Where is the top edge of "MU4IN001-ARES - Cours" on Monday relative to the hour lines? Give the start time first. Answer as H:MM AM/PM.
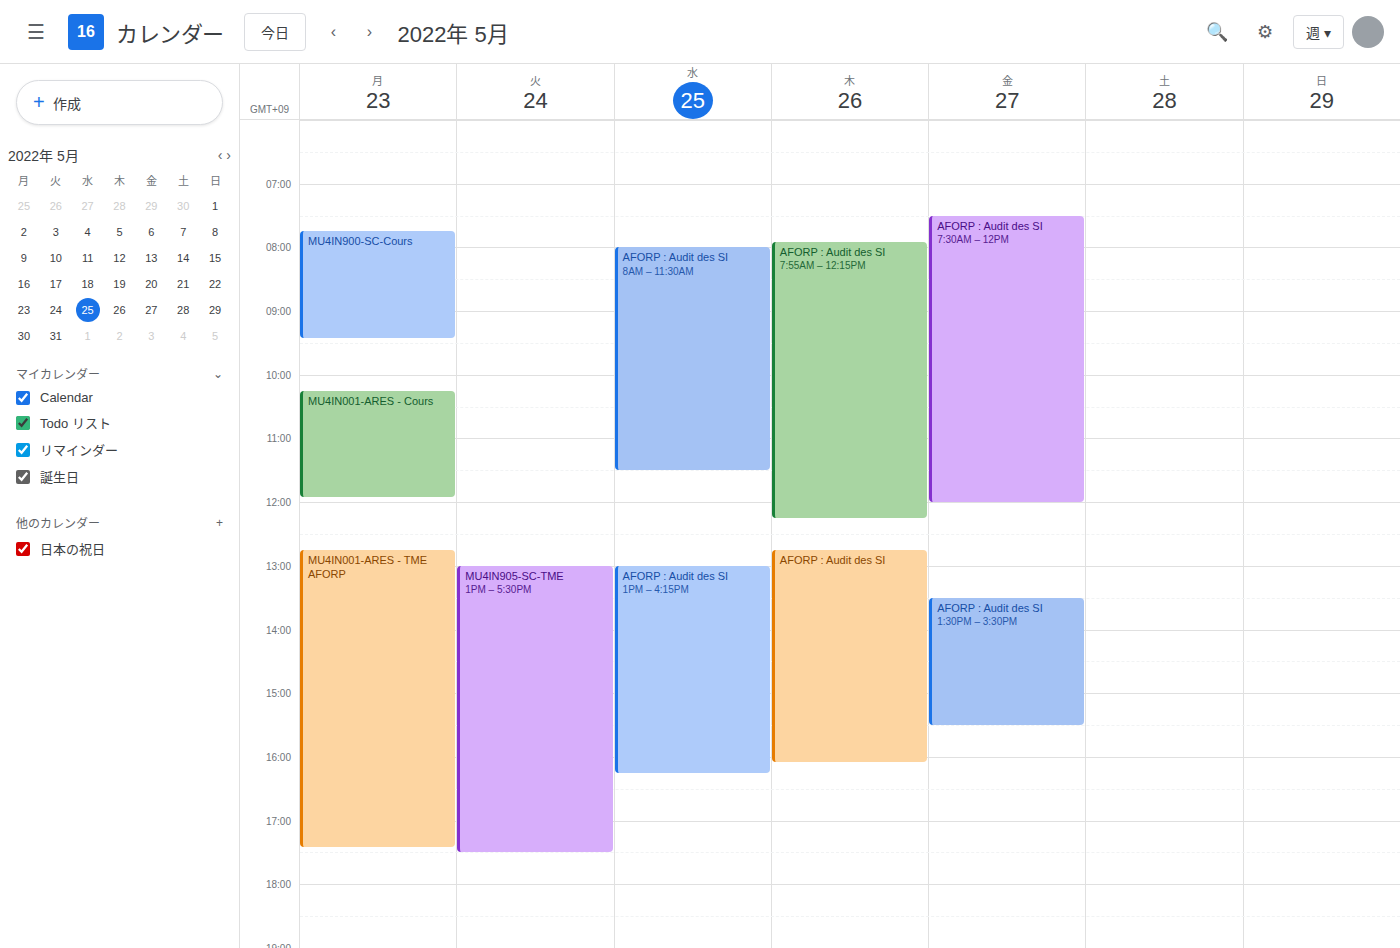
10:15 AM -- neither: a quarter of the way from the 10 AM line to the 11 AM line.